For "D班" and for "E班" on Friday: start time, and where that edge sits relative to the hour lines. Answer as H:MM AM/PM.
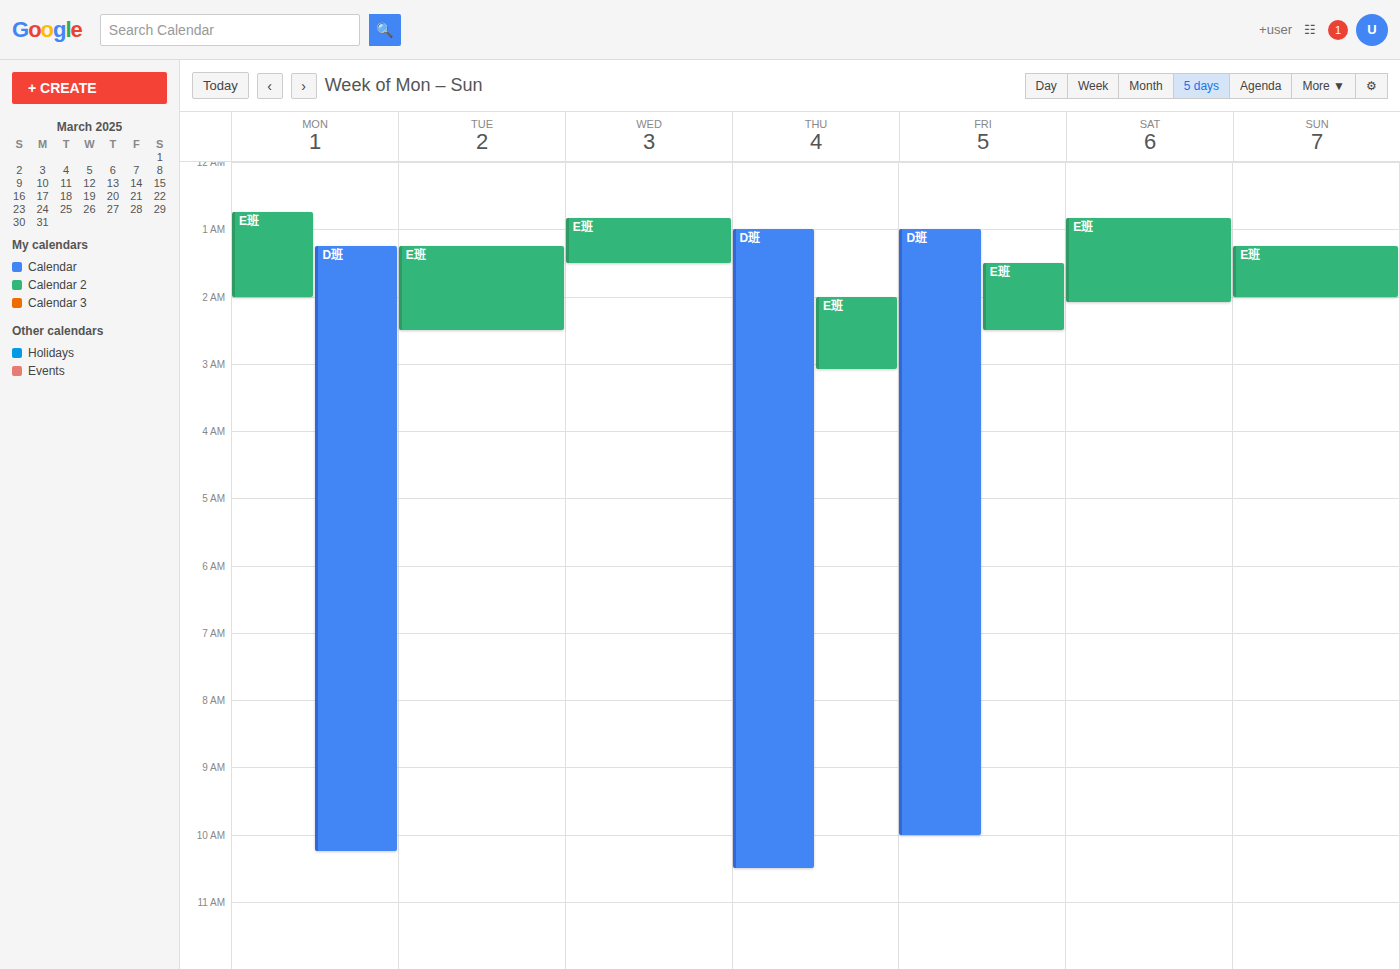
"D班": 1:00 AM, exactly on the 1 AM line. "E班": 1:30 AM, halfway between the 1 AM and 2 AM lines.